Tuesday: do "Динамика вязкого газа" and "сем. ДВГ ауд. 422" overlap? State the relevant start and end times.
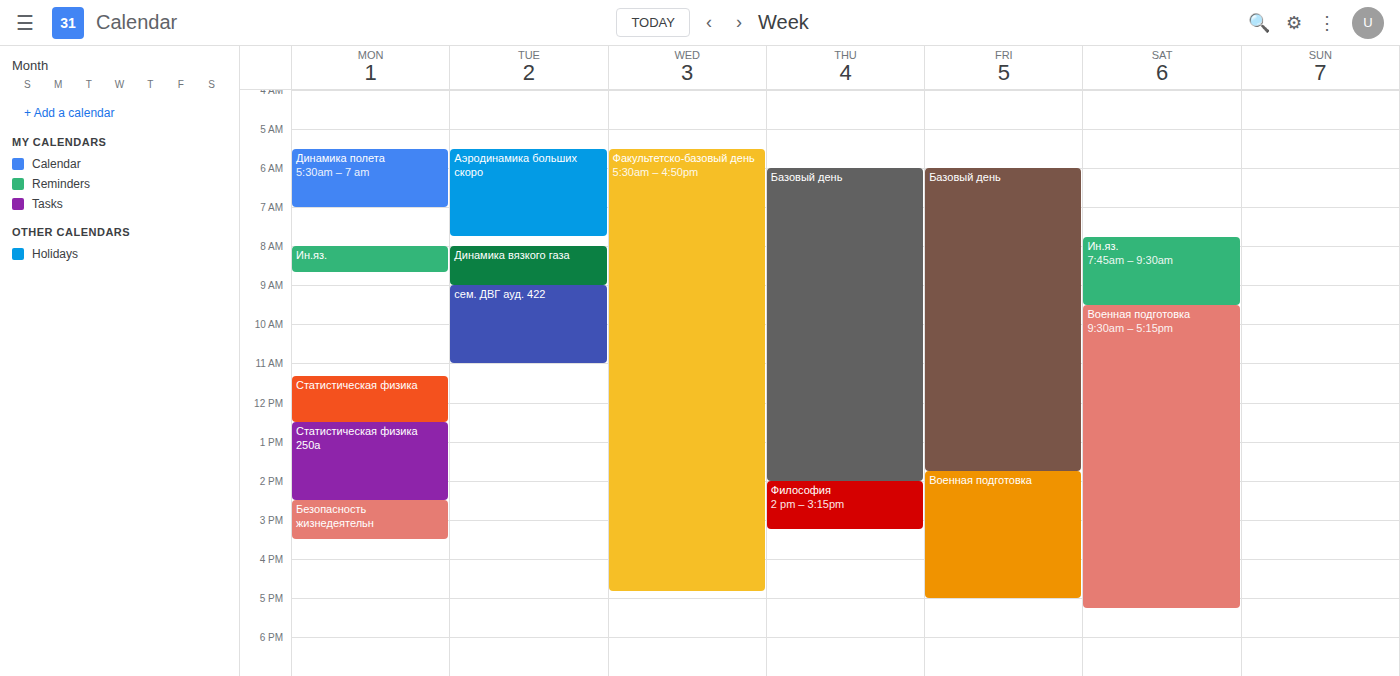
"Динамика вязкого газа" ends at 9:00 AM, exactly when "сем. ДВГ ауд. 422" starts -- they touch but do not overlap.